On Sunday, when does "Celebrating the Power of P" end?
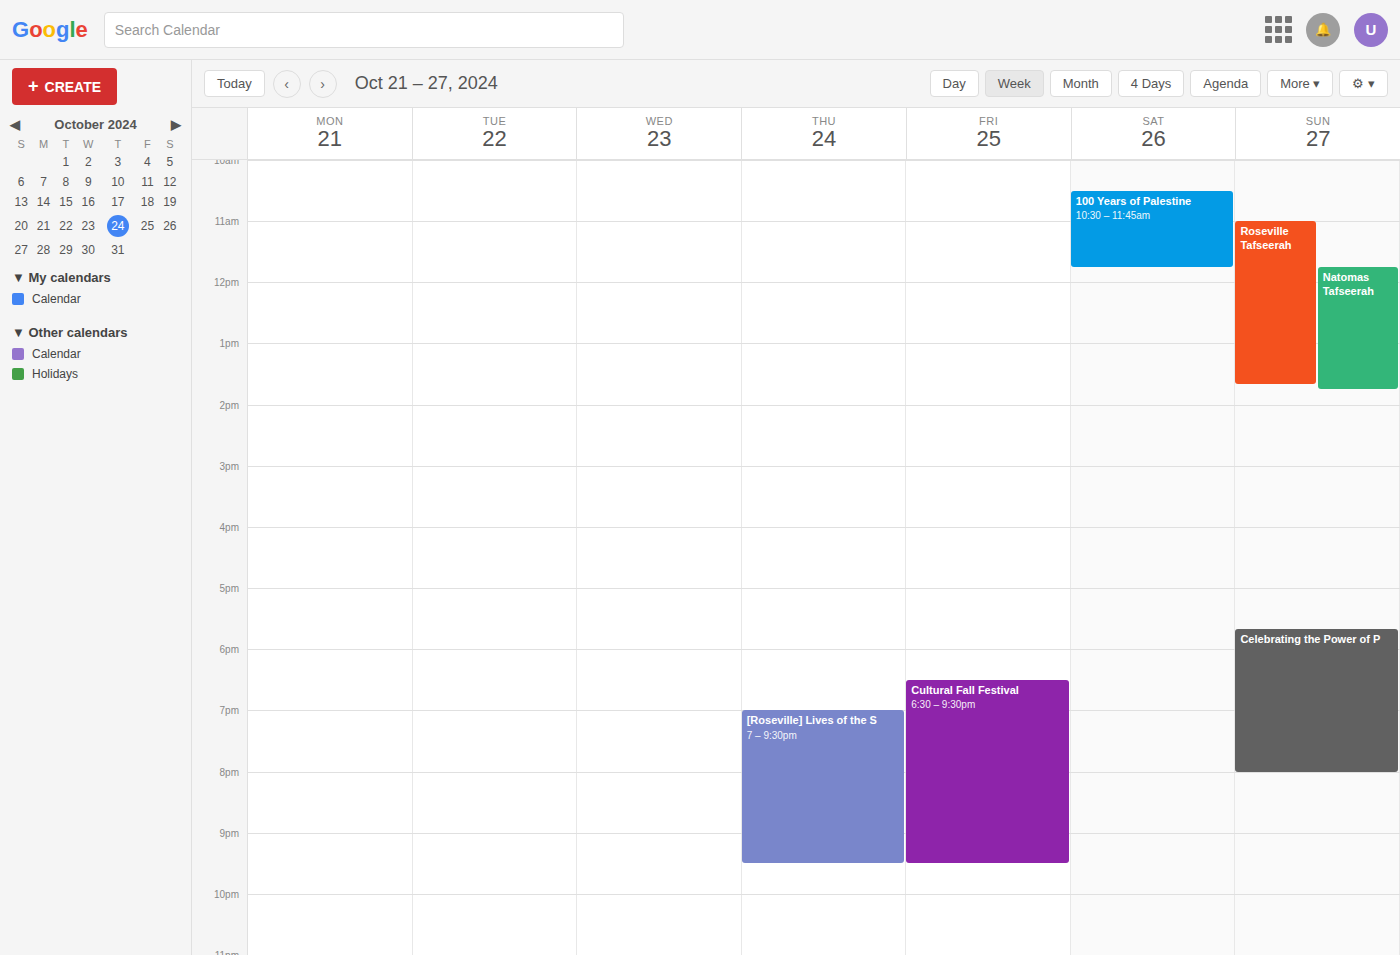
8:00 PM